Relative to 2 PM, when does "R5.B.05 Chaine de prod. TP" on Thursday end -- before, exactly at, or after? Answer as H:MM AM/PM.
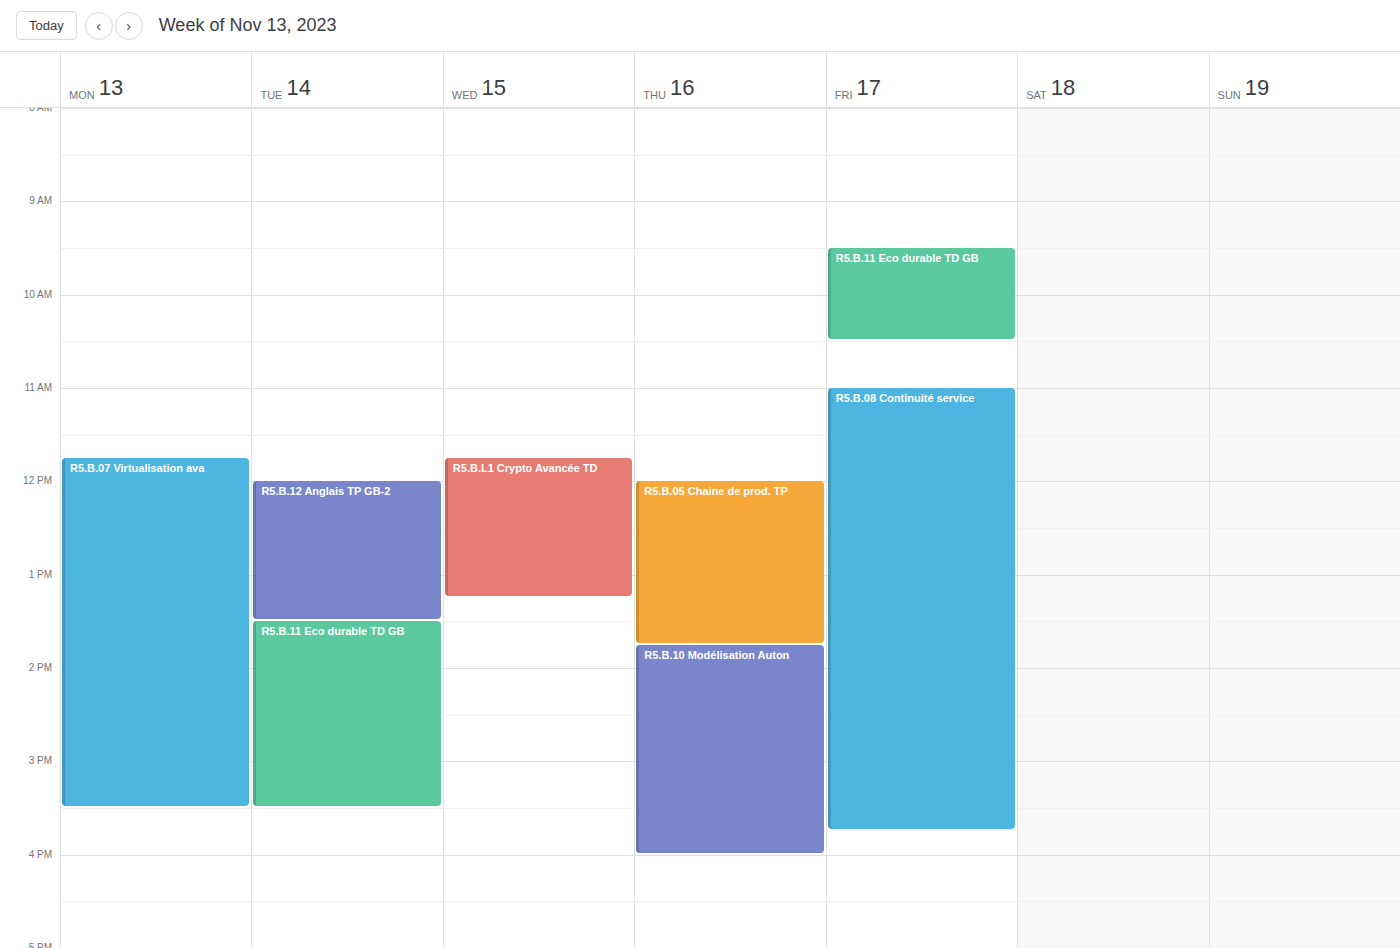
1:45 PM -- before 2 PM, 15 minutes above the 2 PM line.